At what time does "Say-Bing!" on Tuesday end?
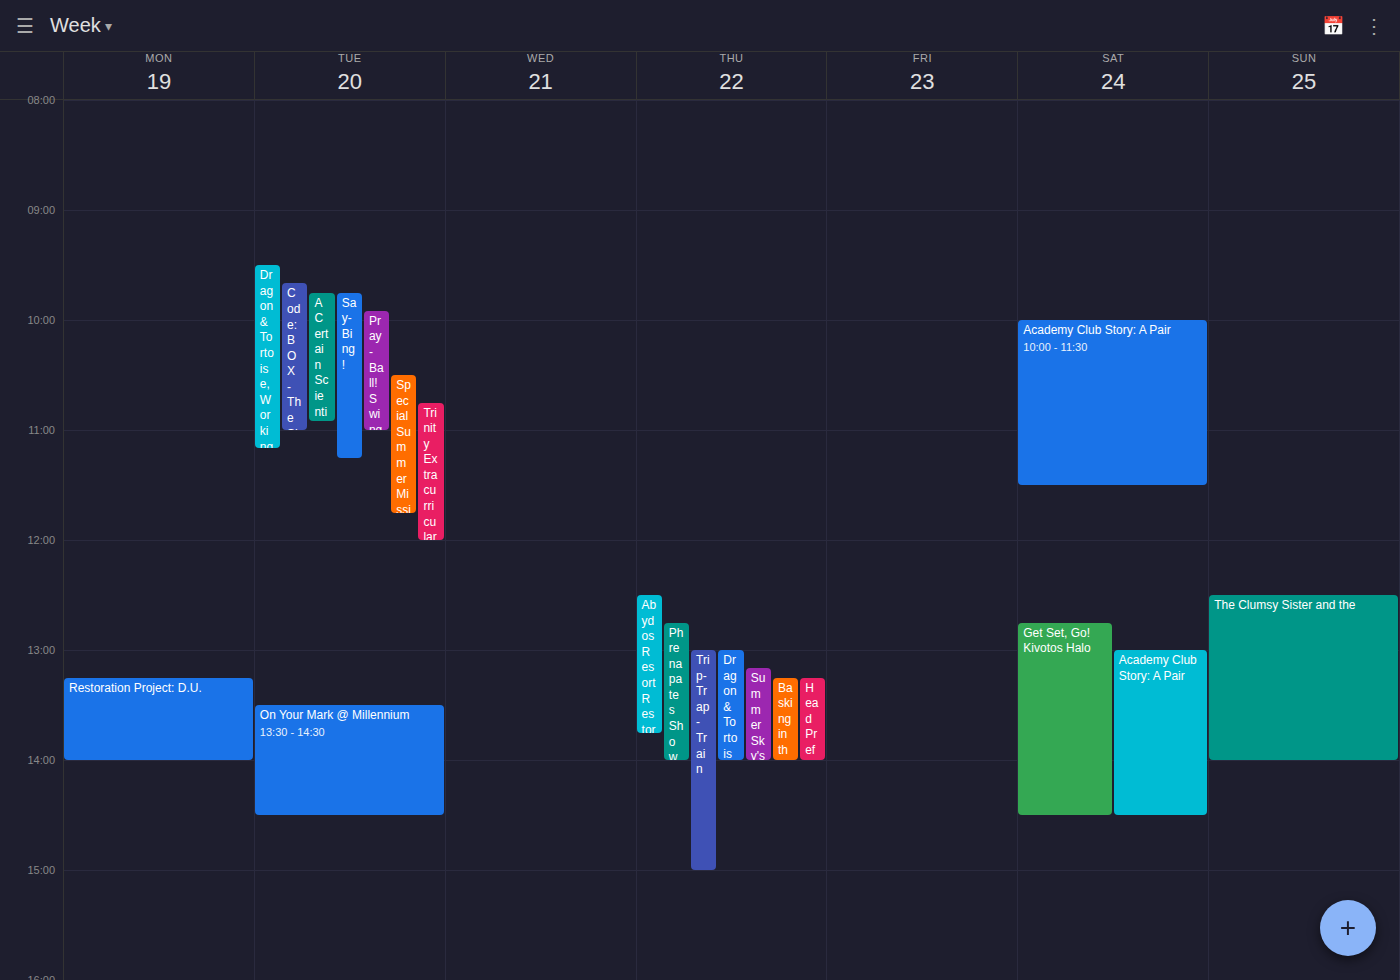
11:15 AM